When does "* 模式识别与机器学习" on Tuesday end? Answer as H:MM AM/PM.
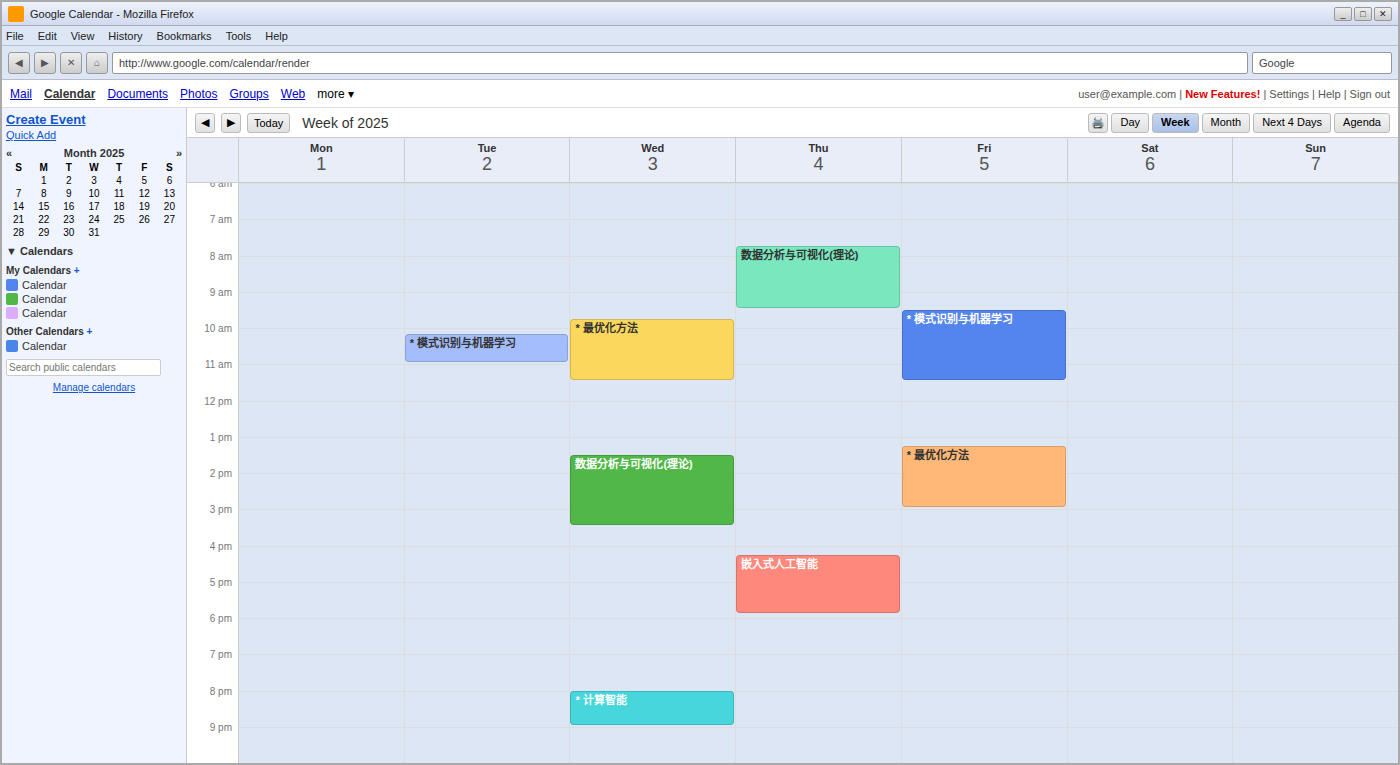
11:00 AM